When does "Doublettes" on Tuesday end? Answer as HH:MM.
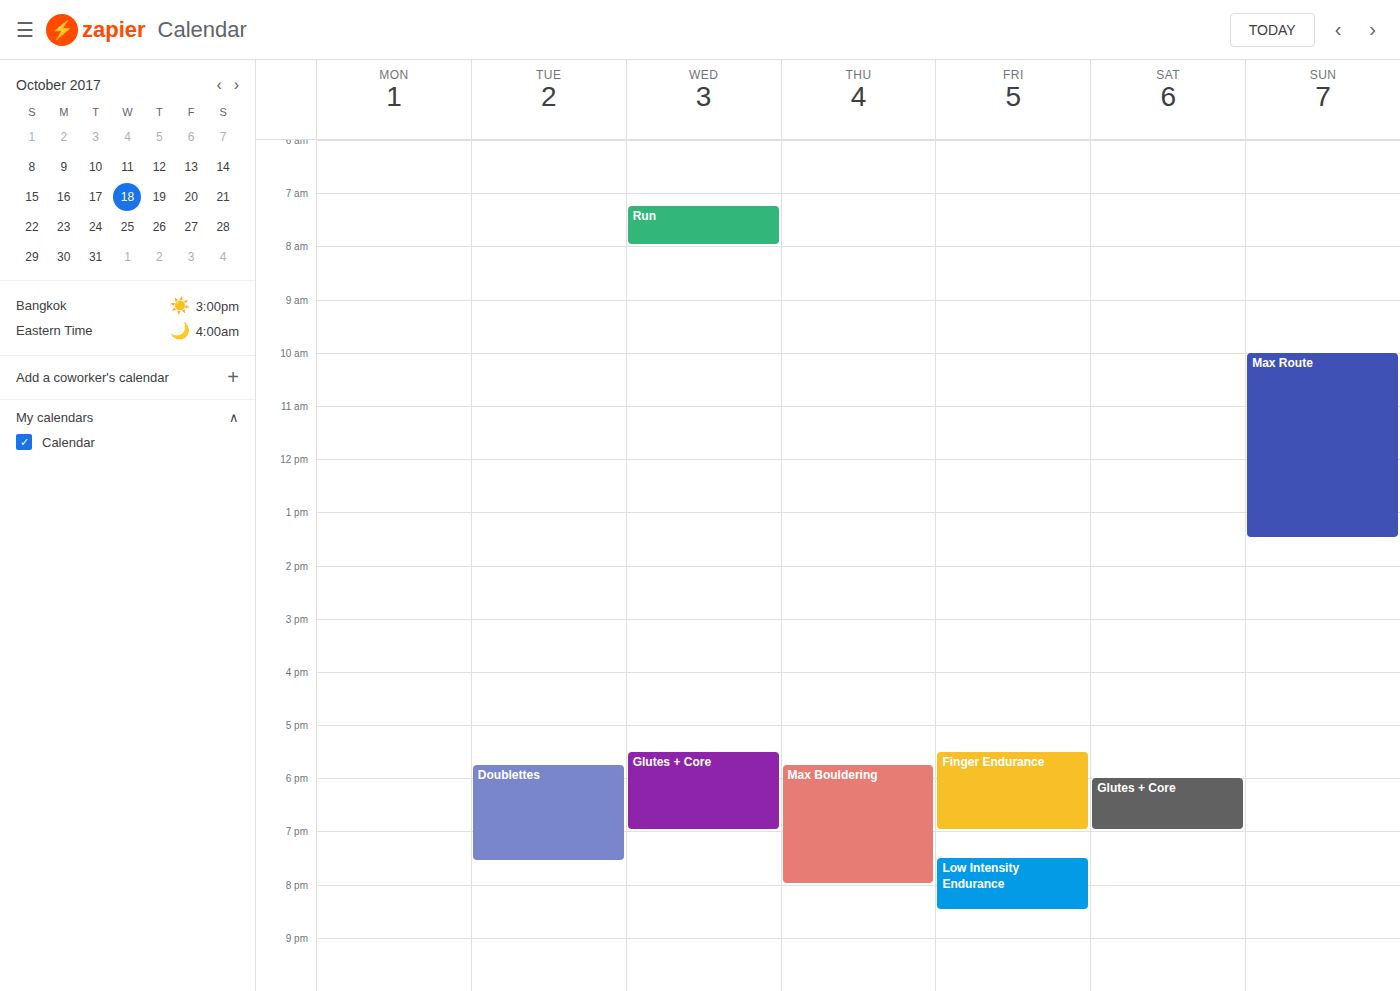
19:35